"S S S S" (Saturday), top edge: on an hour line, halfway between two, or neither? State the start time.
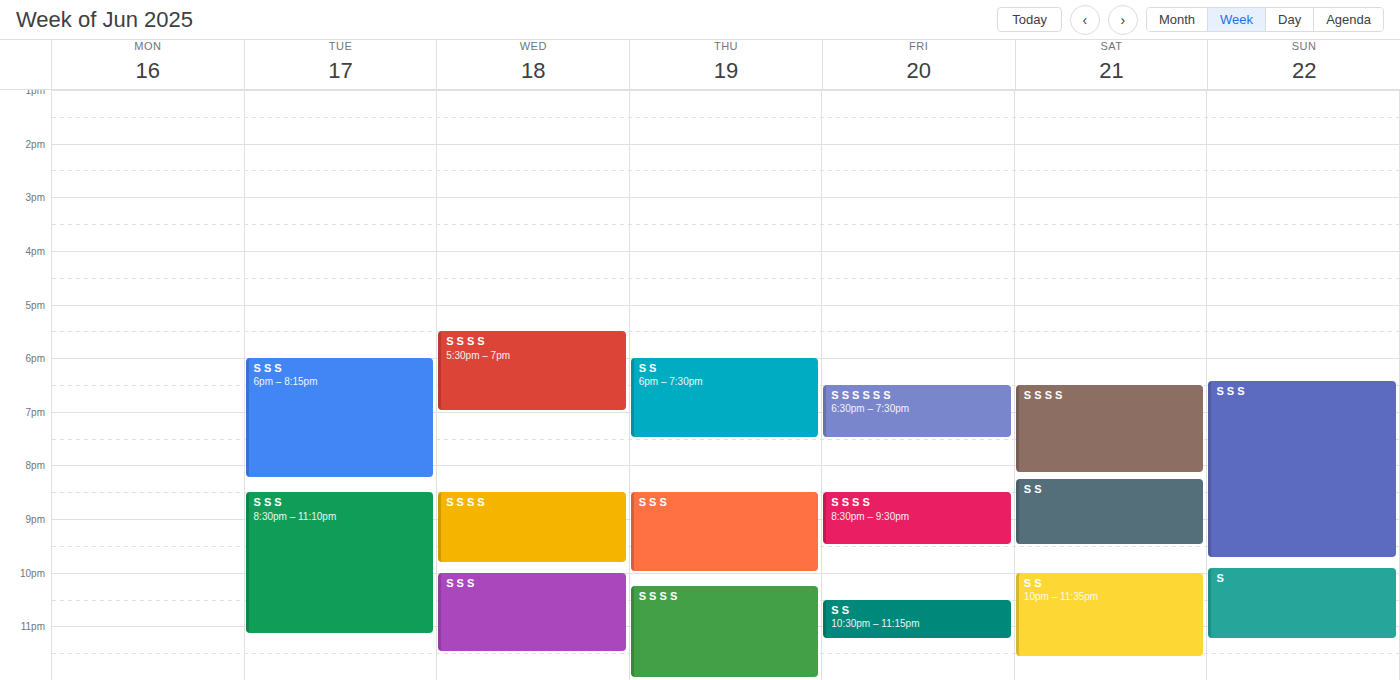
6:30 PM -- halfway between the 6 PM and 7 PM lines.